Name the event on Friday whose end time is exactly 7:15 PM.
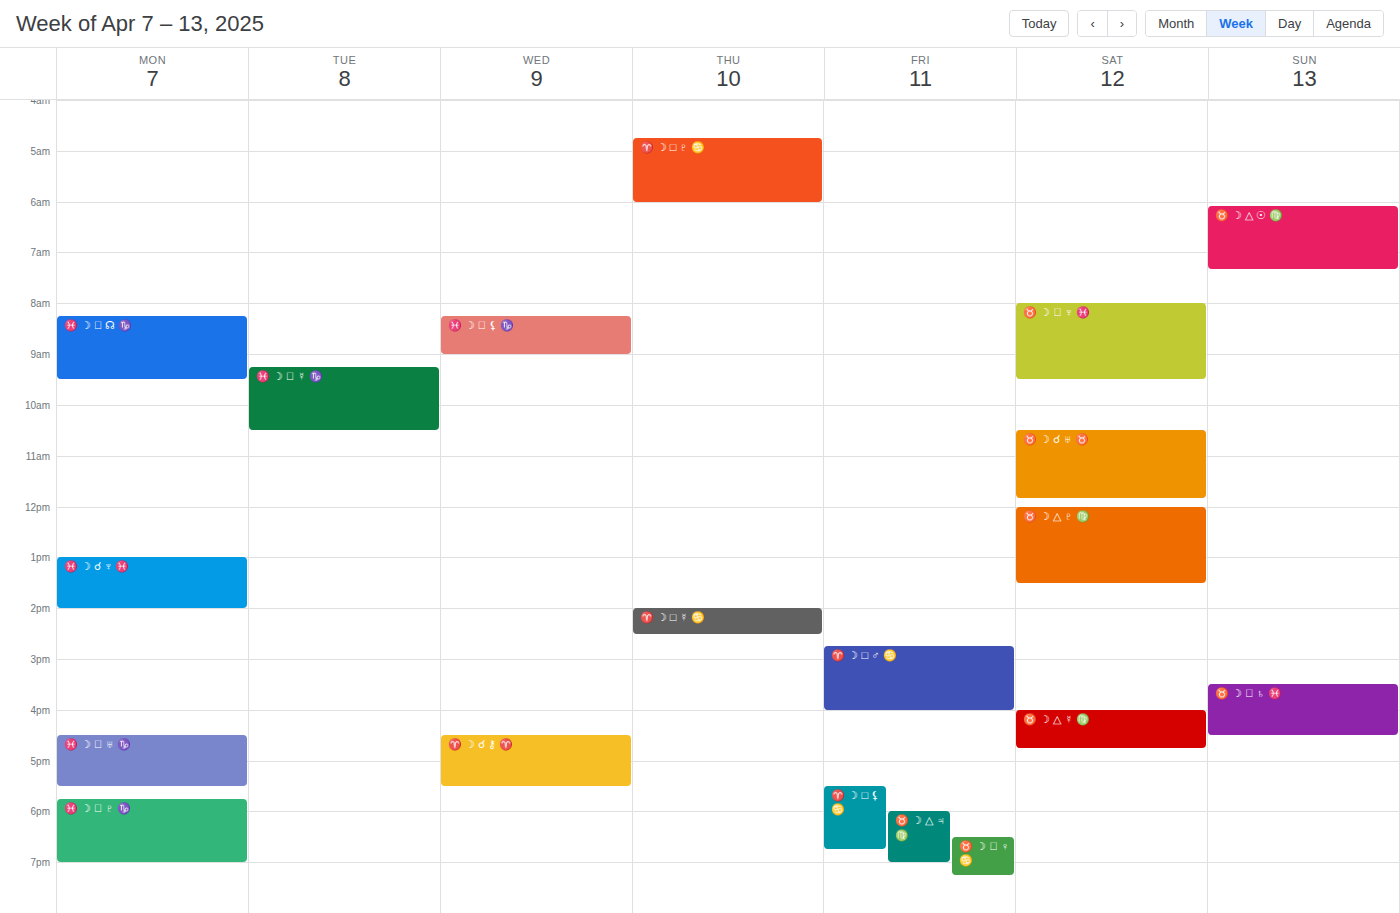
"♉️ ☽ ⚹ ♀ ♋️"